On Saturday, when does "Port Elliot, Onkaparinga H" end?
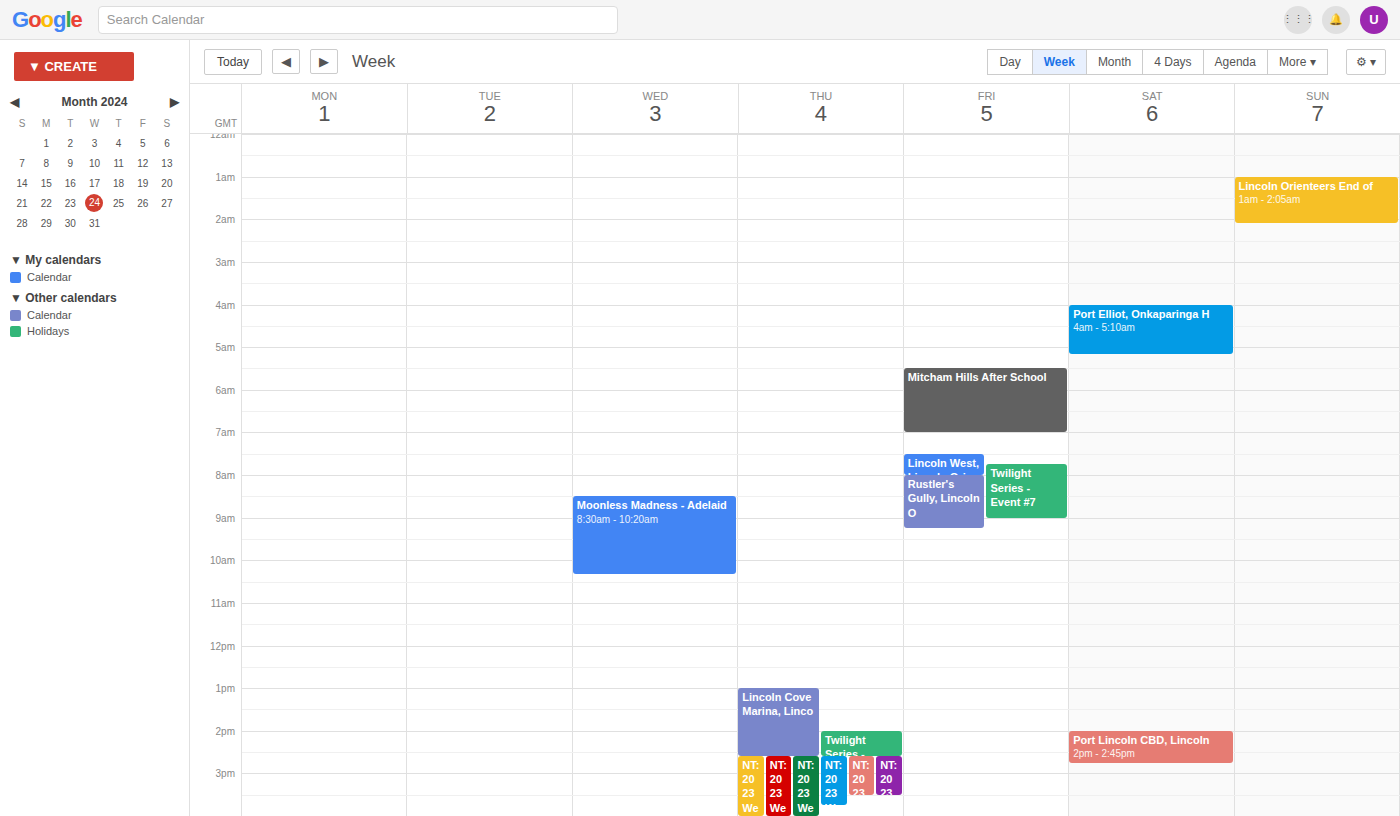
5:10 AM